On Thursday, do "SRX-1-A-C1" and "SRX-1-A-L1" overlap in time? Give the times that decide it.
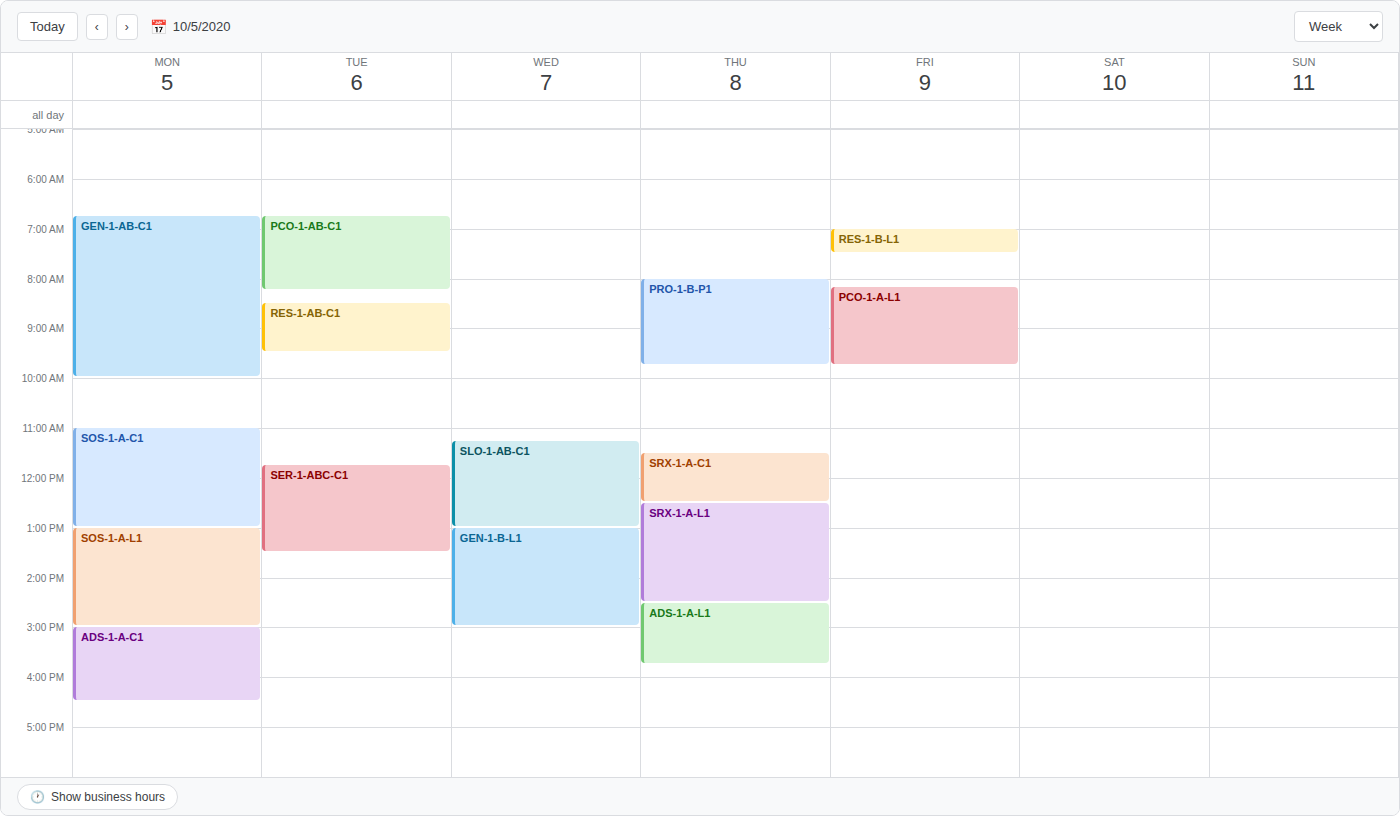
"SRX-1-A-C1" ends at 12:30 PM, exactly when "SRX-1-A-L1" starts -- they touch but do not overlap.